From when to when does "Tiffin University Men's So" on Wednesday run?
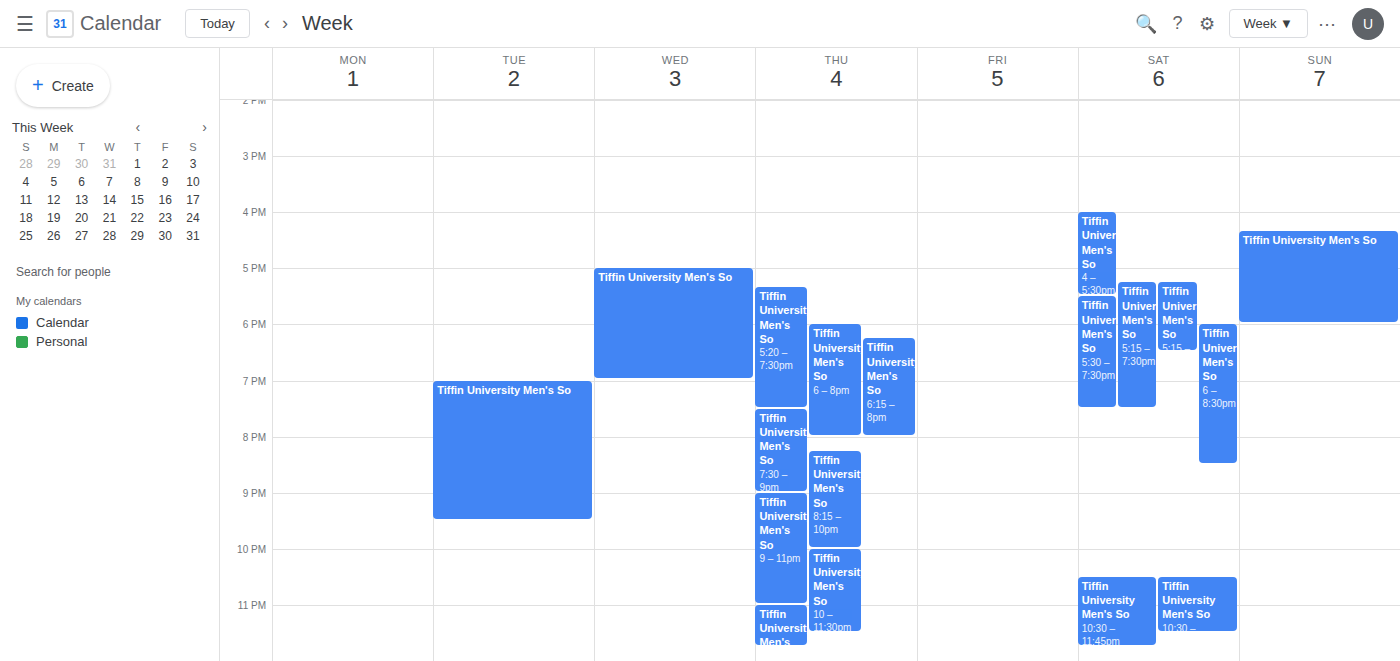
5:00 PM to 7:00 PM